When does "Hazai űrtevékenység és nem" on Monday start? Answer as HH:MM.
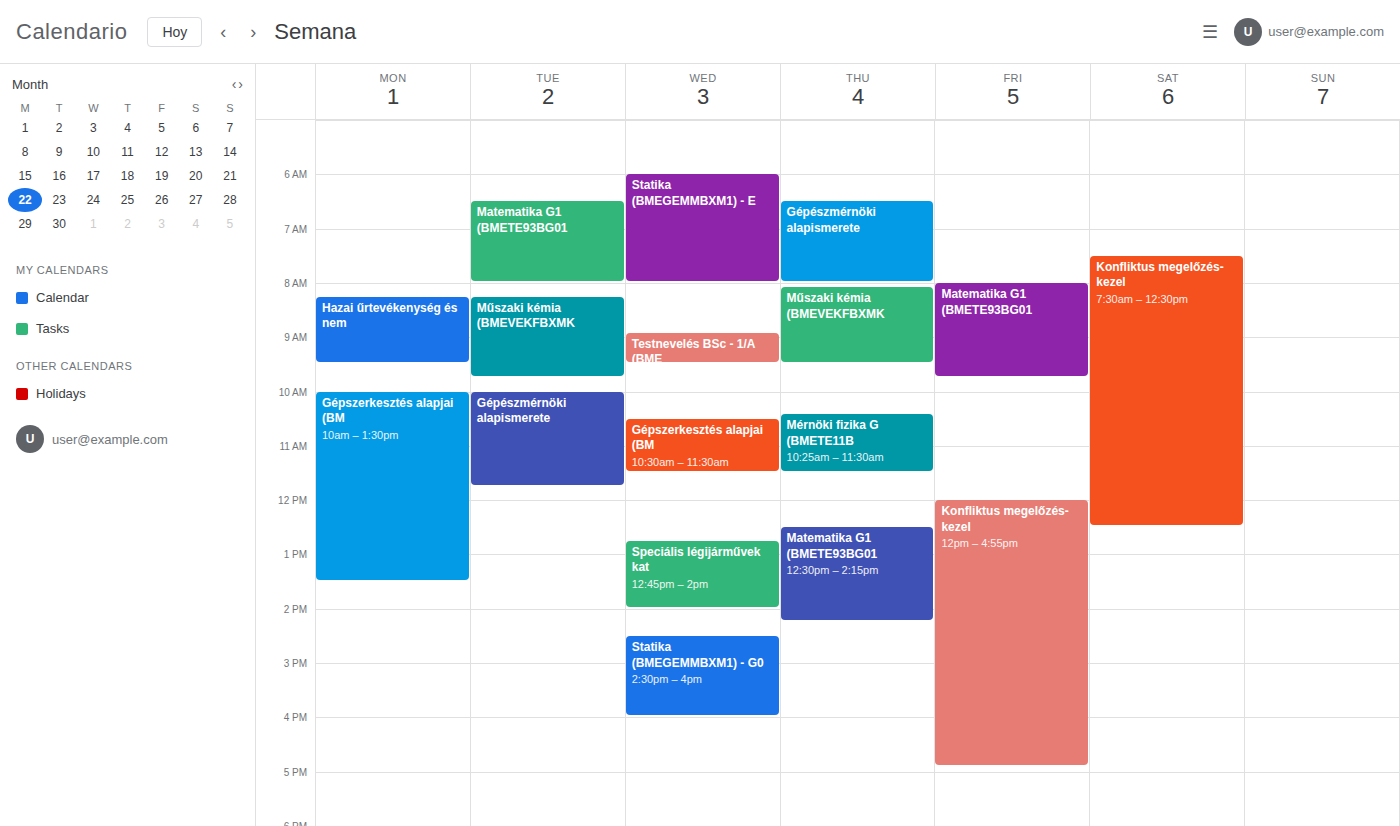
08:15